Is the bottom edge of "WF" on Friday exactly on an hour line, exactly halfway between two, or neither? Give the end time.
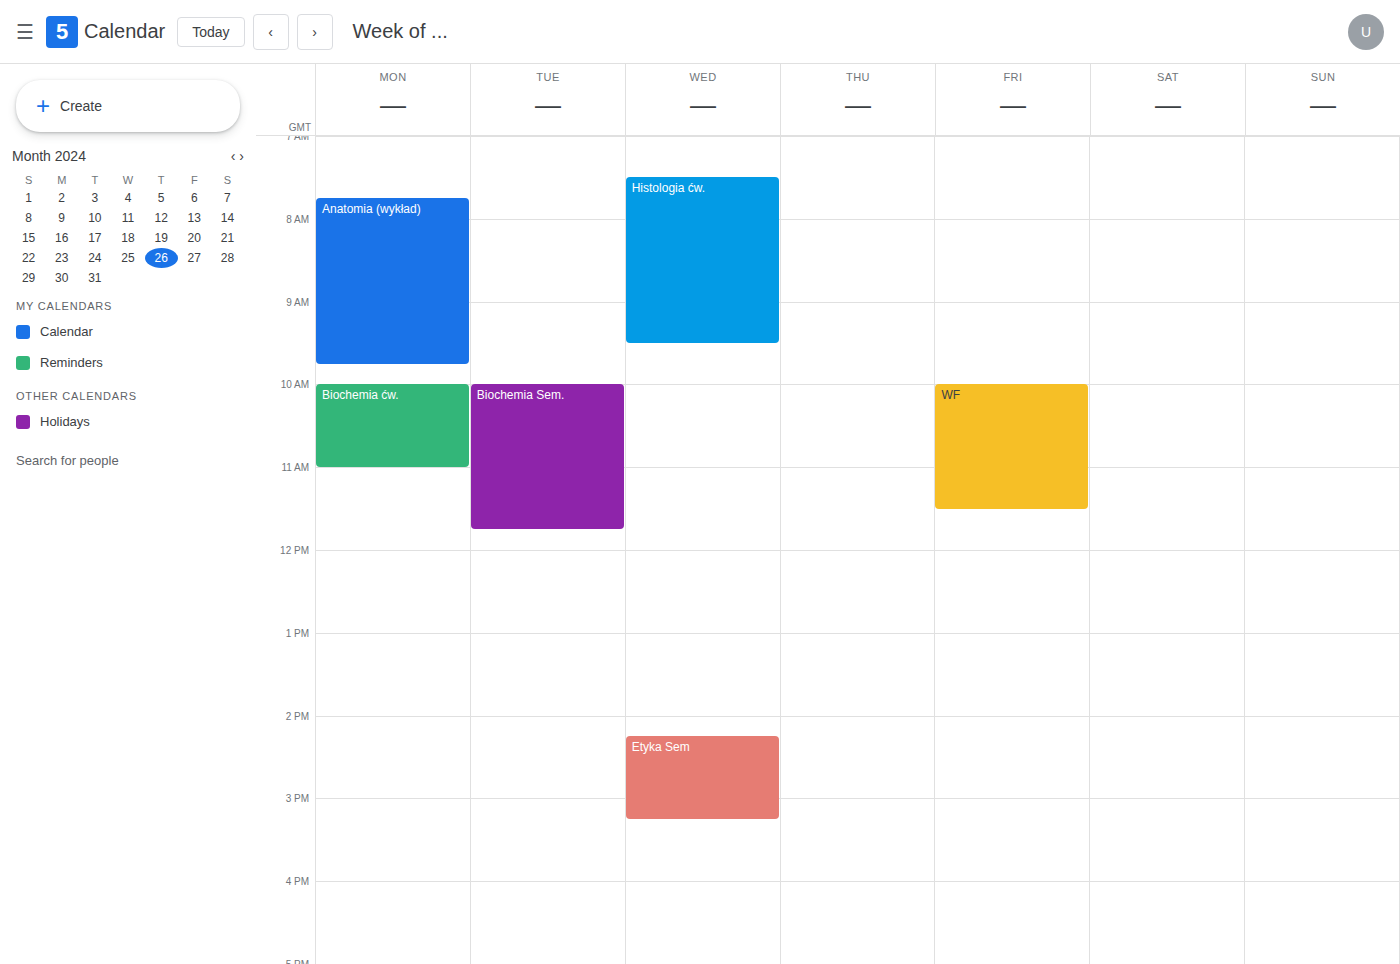
11:30 AM -- halfway between the 11 AM and 12 PM lines.